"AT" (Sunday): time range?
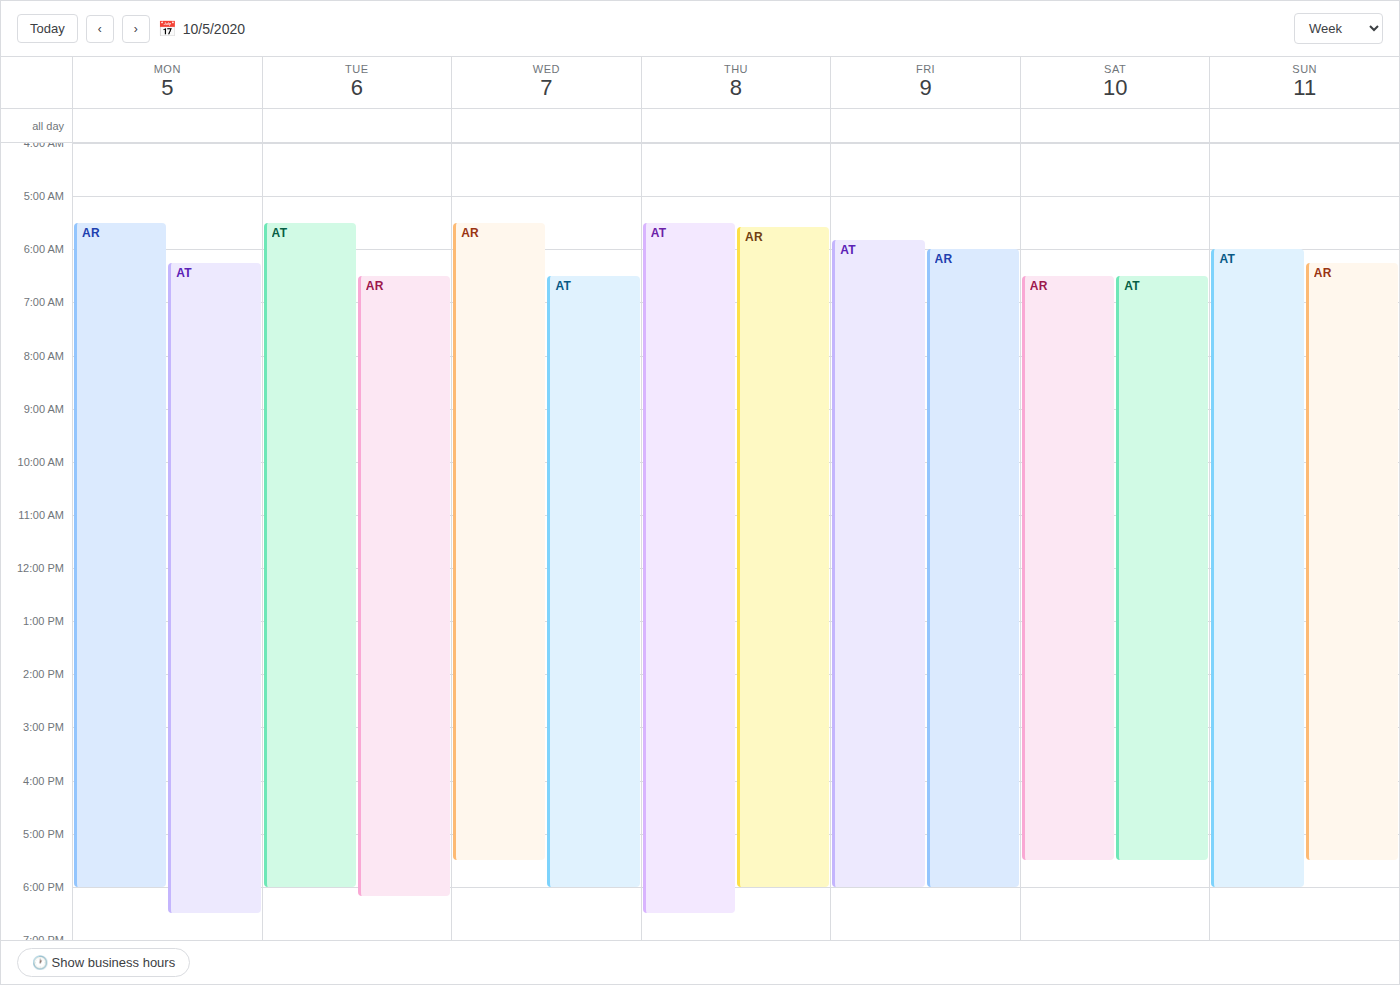
6:00 AM to 6:00 PM